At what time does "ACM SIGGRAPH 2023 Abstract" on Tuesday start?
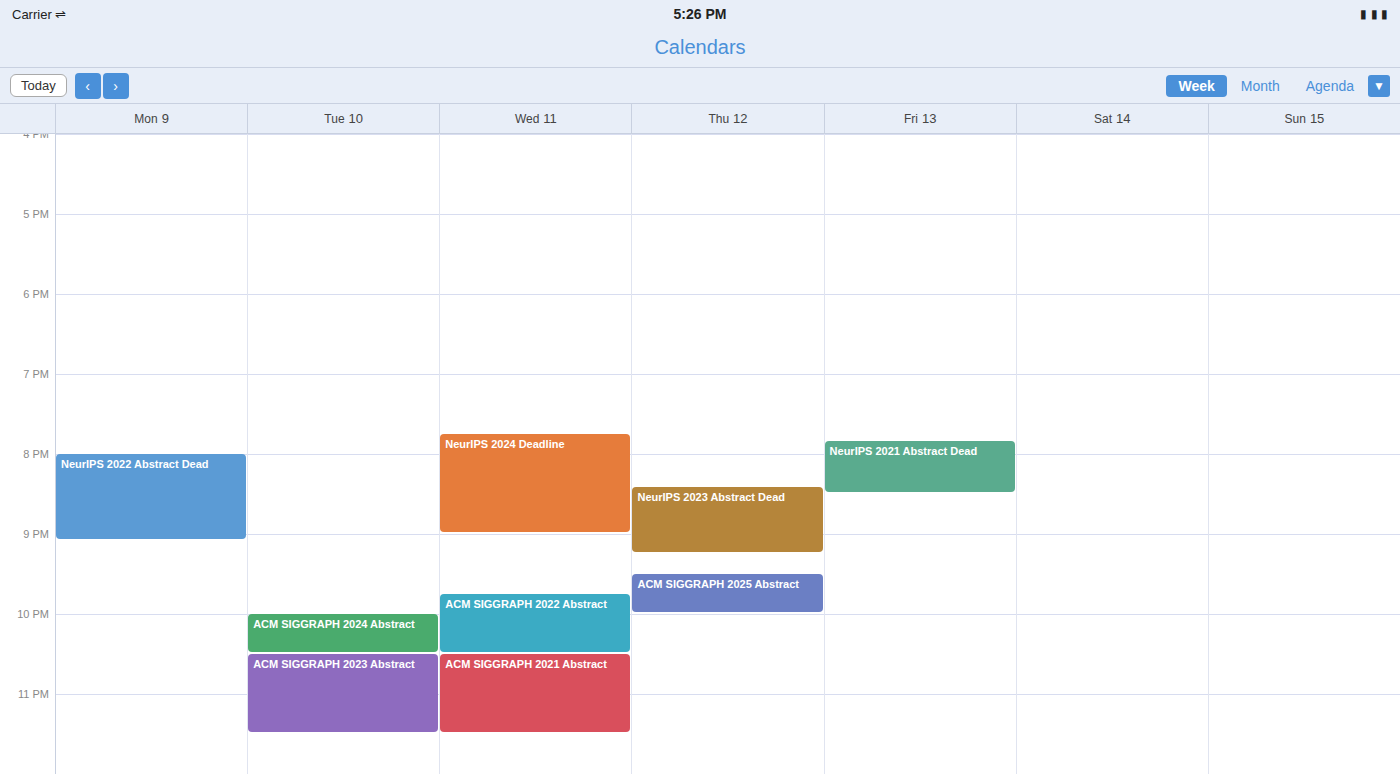
22:30